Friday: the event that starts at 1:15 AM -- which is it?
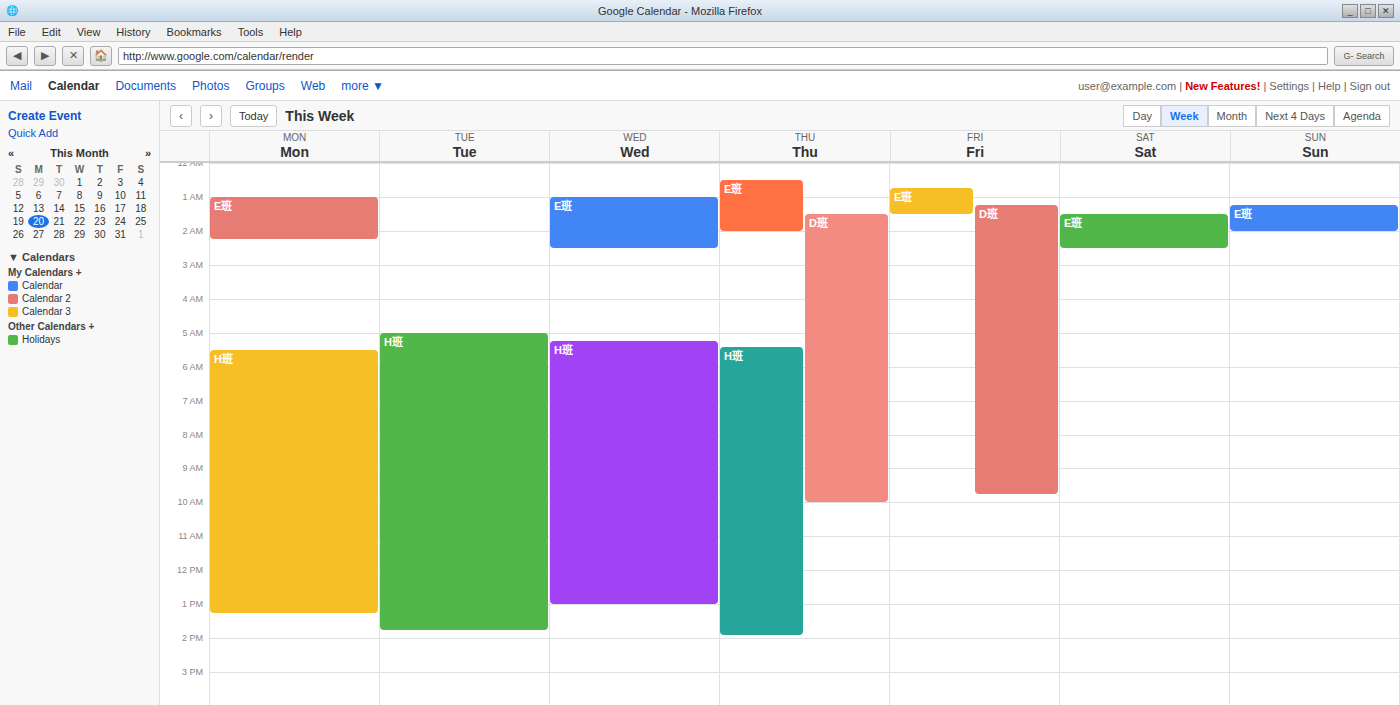
"D班"